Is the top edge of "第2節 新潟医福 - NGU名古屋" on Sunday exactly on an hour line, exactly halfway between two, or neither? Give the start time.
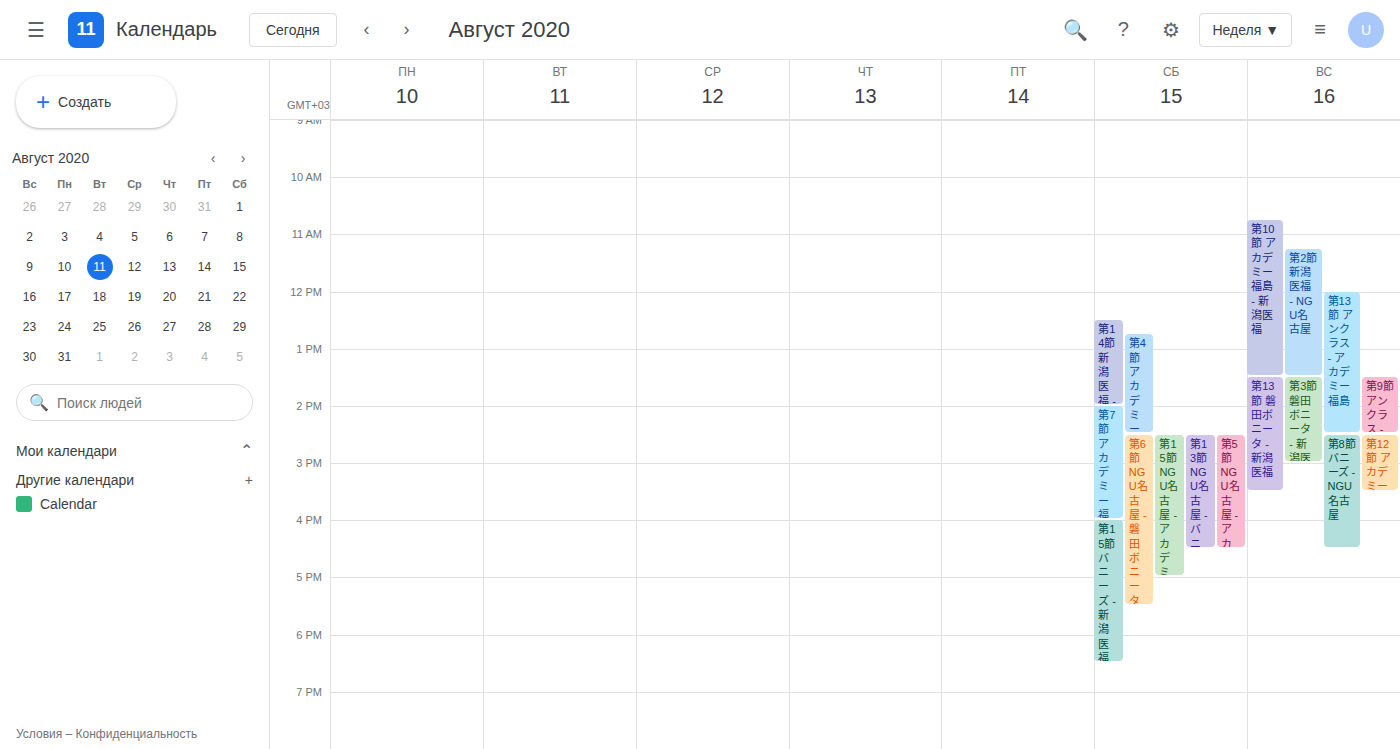
11:15 AM -- neither: a quarter of the way from the 11 AM line to the 12 PM line.